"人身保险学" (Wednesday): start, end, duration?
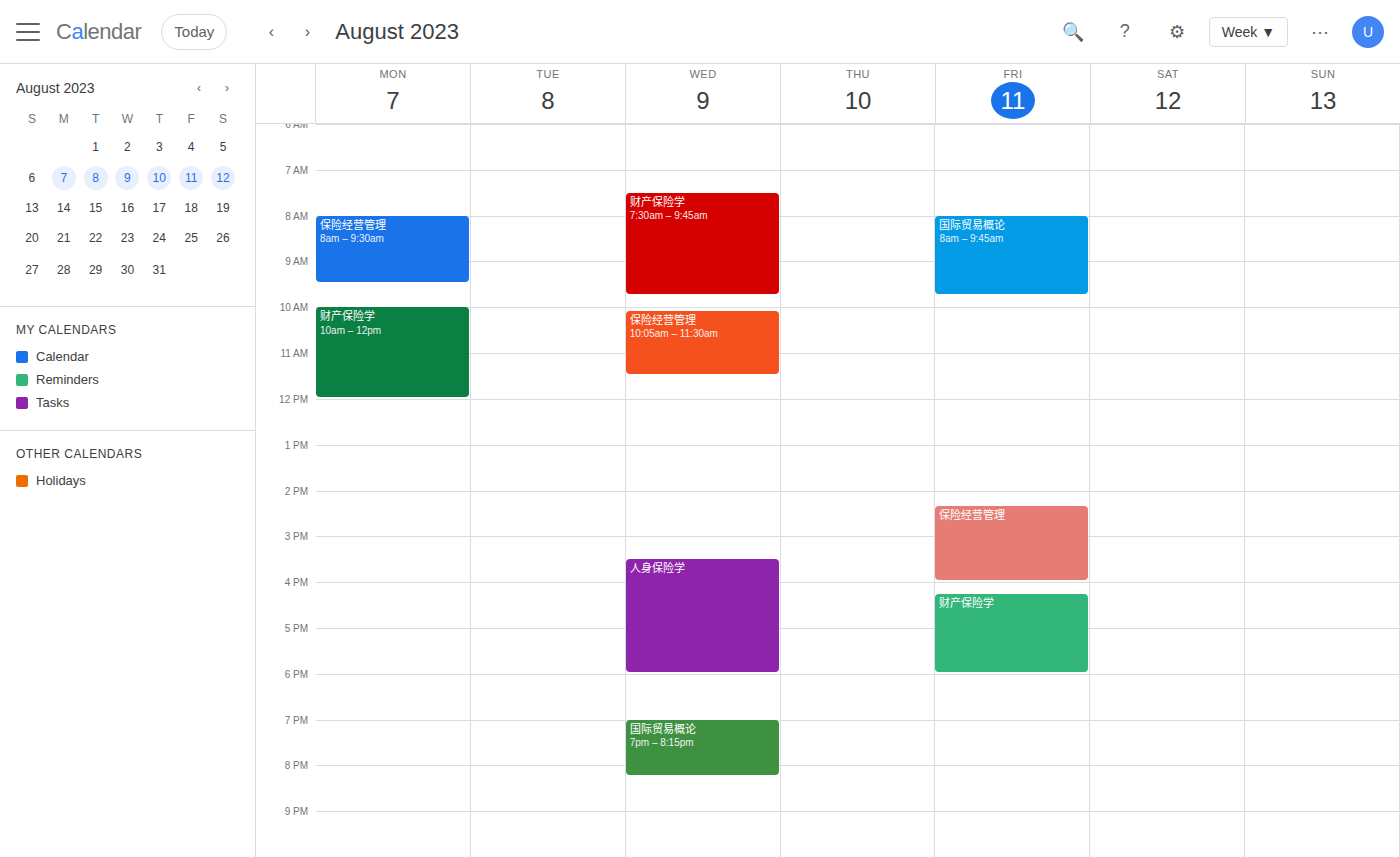
3:30 PM to 6:00 PM, 2 hours 30 minutes